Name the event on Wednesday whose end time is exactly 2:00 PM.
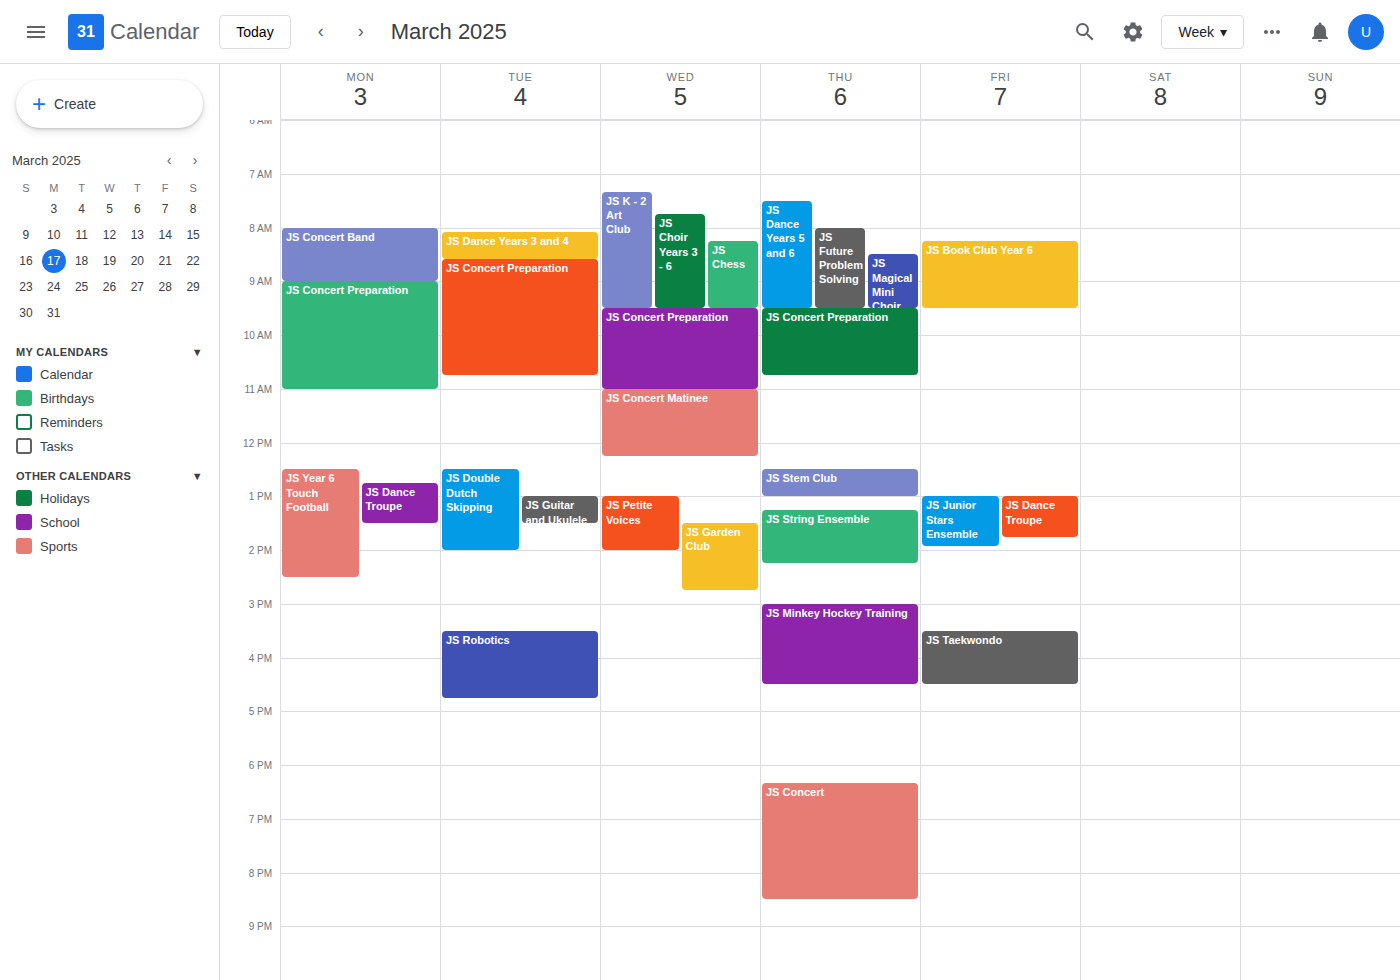
"JS Petite Voices"